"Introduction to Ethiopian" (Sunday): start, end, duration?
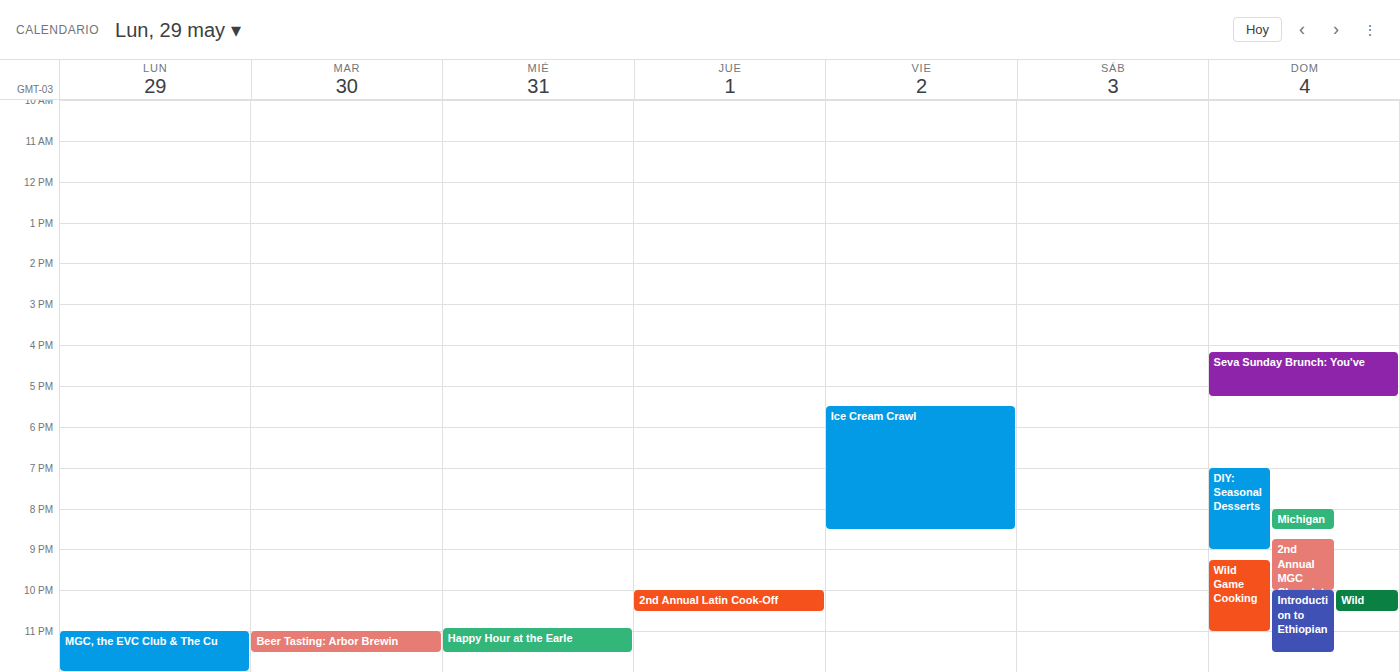
10:00 PM to 11:30 PM, 1 hour 30 minutes